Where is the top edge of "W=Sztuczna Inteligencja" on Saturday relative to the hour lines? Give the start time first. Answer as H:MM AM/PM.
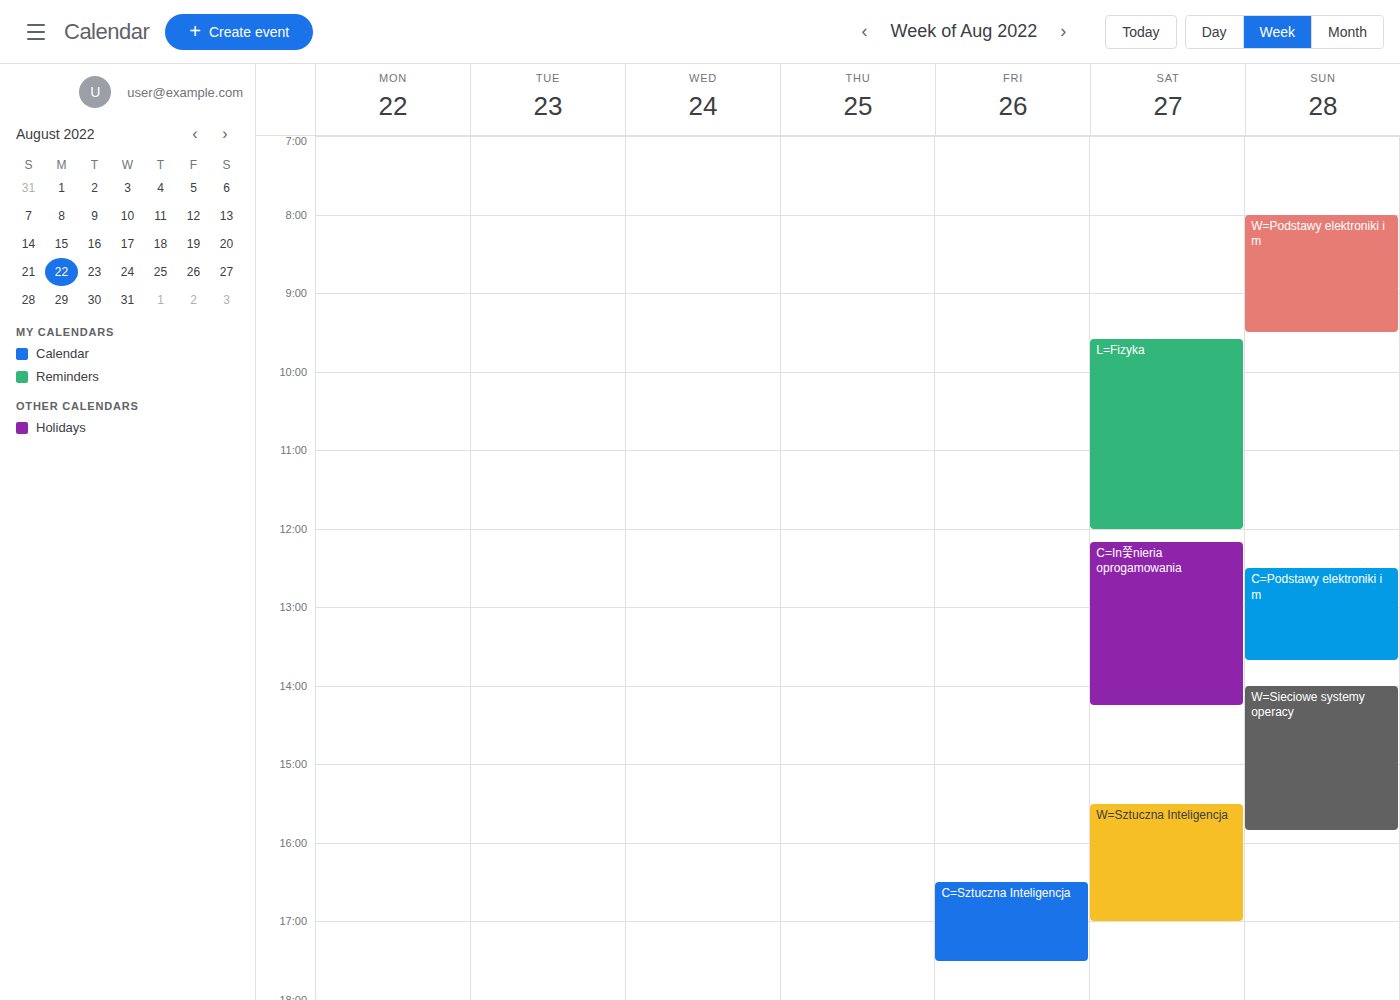
3:30 PM -- halfway between the 3 PM and 4 PM lines.